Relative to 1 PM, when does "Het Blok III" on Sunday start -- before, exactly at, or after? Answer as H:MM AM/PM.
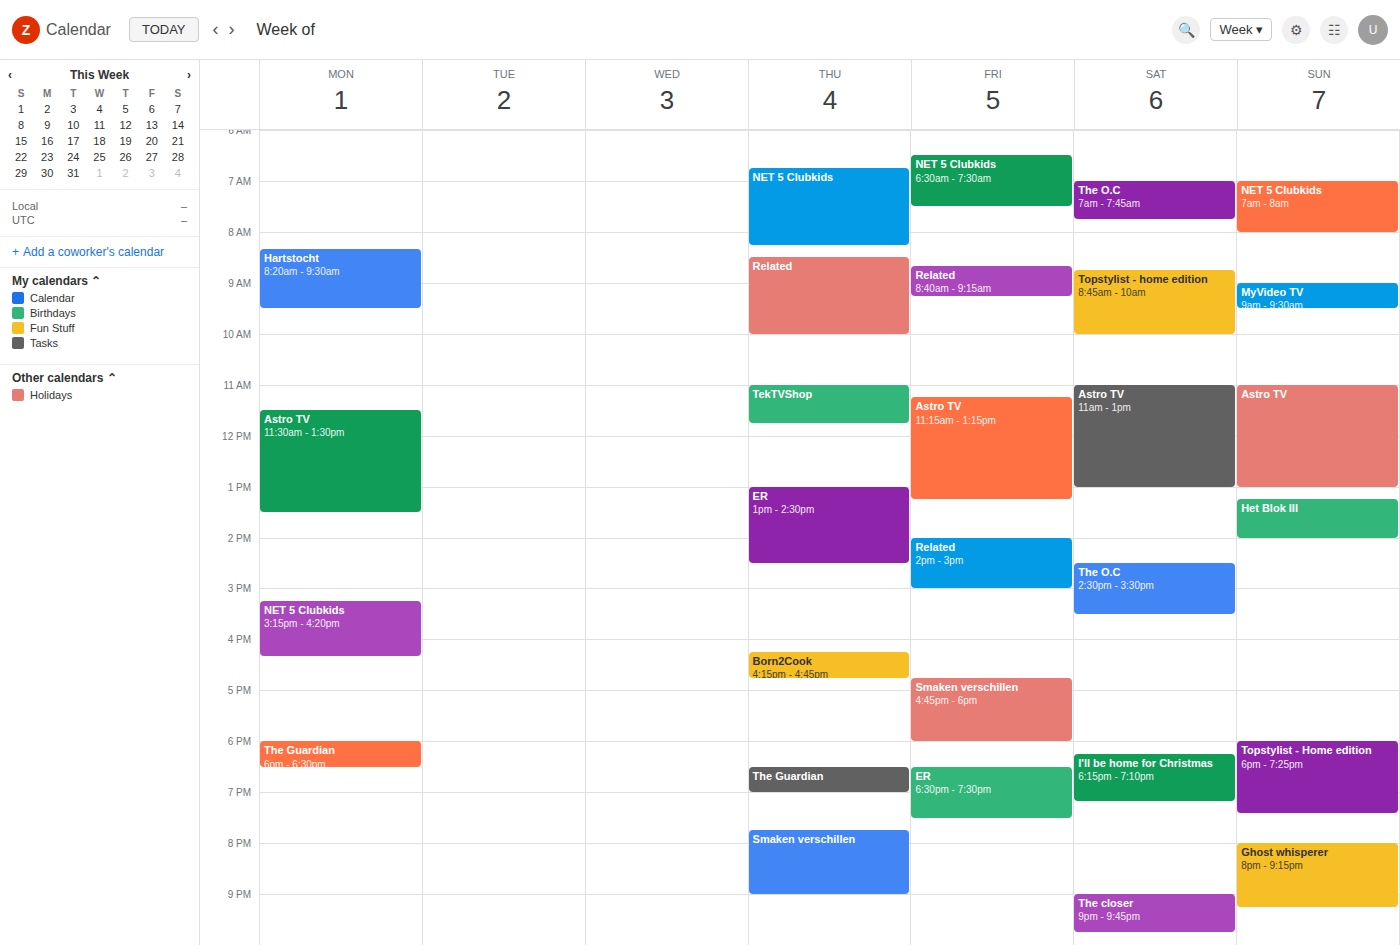
1:15 PM -- after 1 PM, 15 minutes below the 1 PM line.